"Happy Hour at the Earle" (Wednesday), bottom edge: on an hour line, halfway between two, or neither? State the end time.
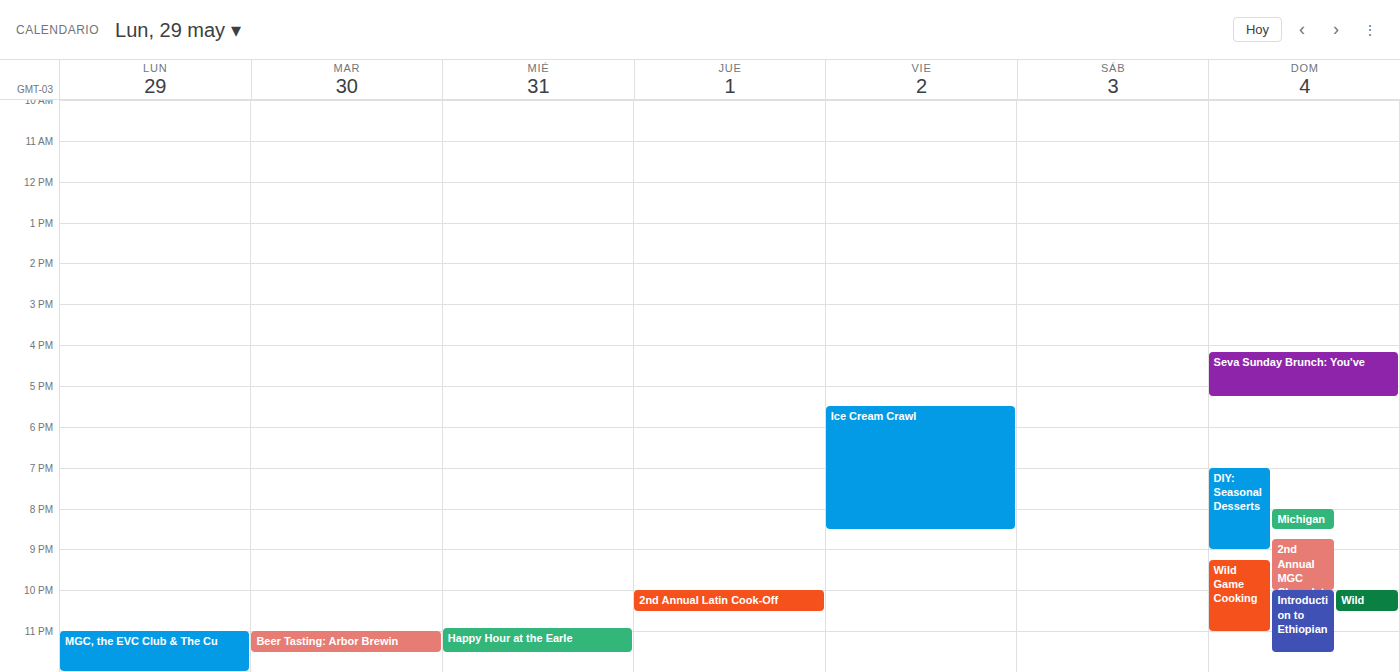
11:30 PM -- halfway between the 11 PM and 12 AM lines.